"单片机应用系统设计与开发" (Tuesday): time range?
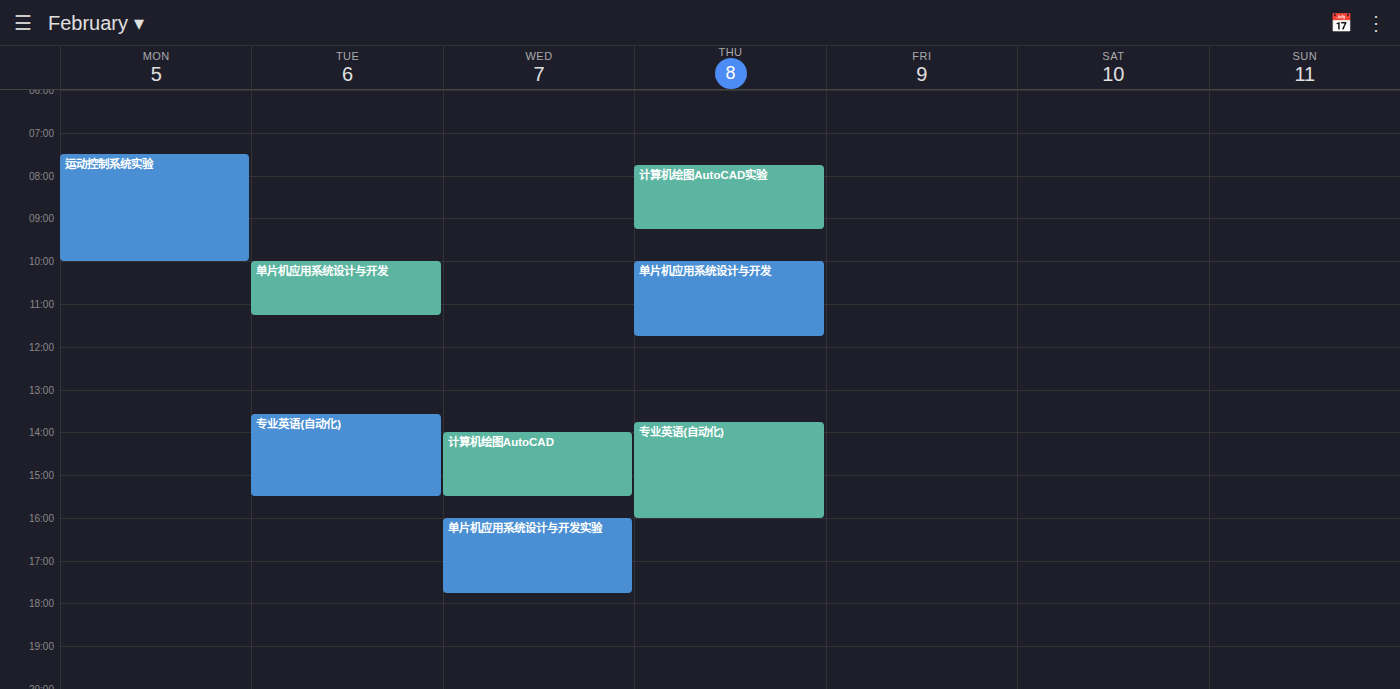
10:00 AM to 11:15 AM